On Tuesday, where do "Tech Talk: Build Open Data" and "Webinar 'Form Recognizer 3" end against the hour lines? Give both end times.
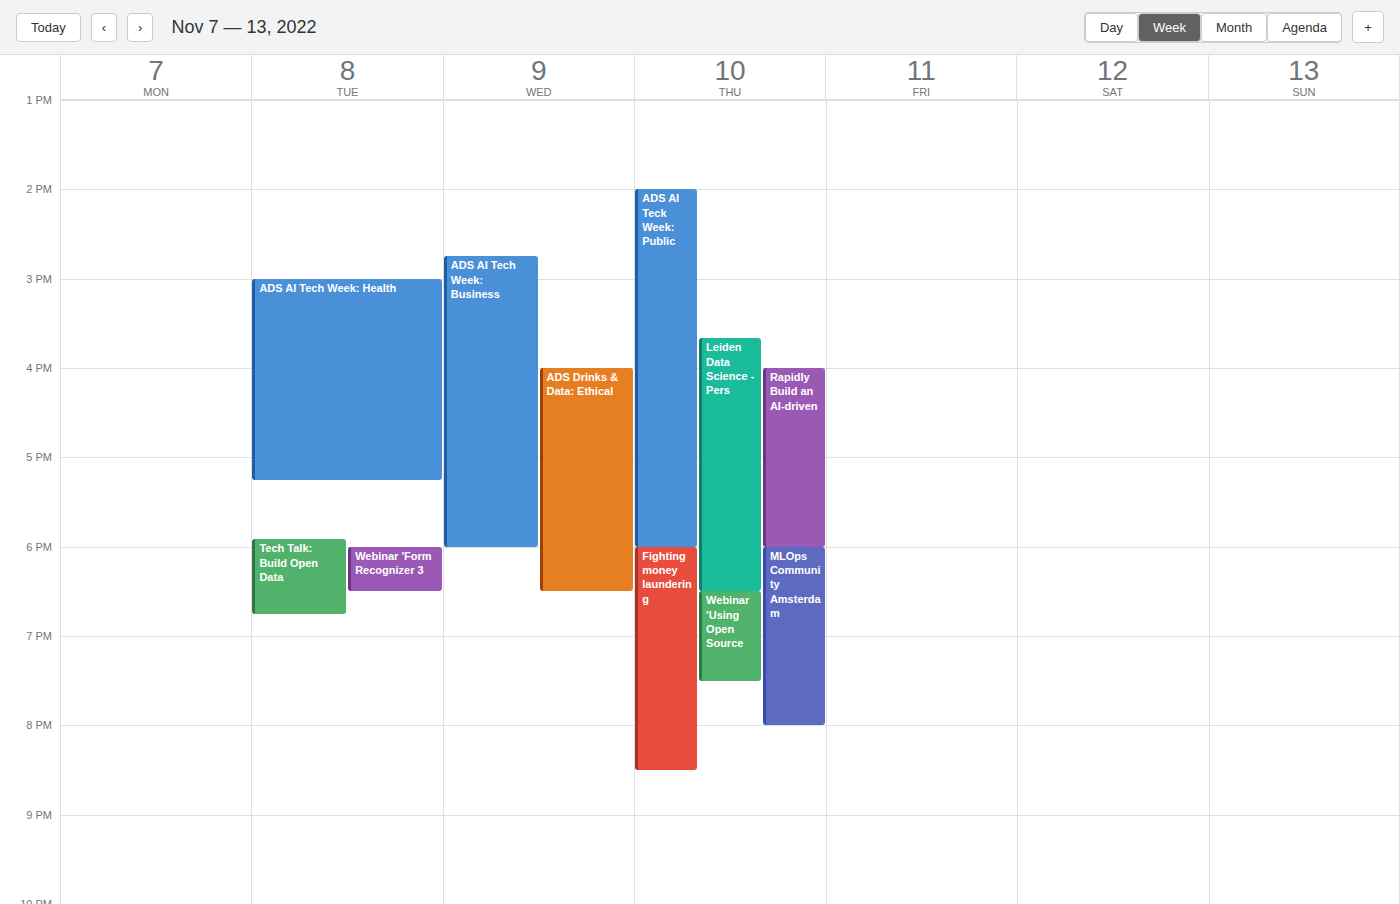
"Tech Talk: Build Open Data": 18:45, neither: three quarters of the way from the 18:00 line to the 19:00 line. "Webinar 'Form Recognizer 3": 18:30, halfway between the 18:00 and 19:00 lines.